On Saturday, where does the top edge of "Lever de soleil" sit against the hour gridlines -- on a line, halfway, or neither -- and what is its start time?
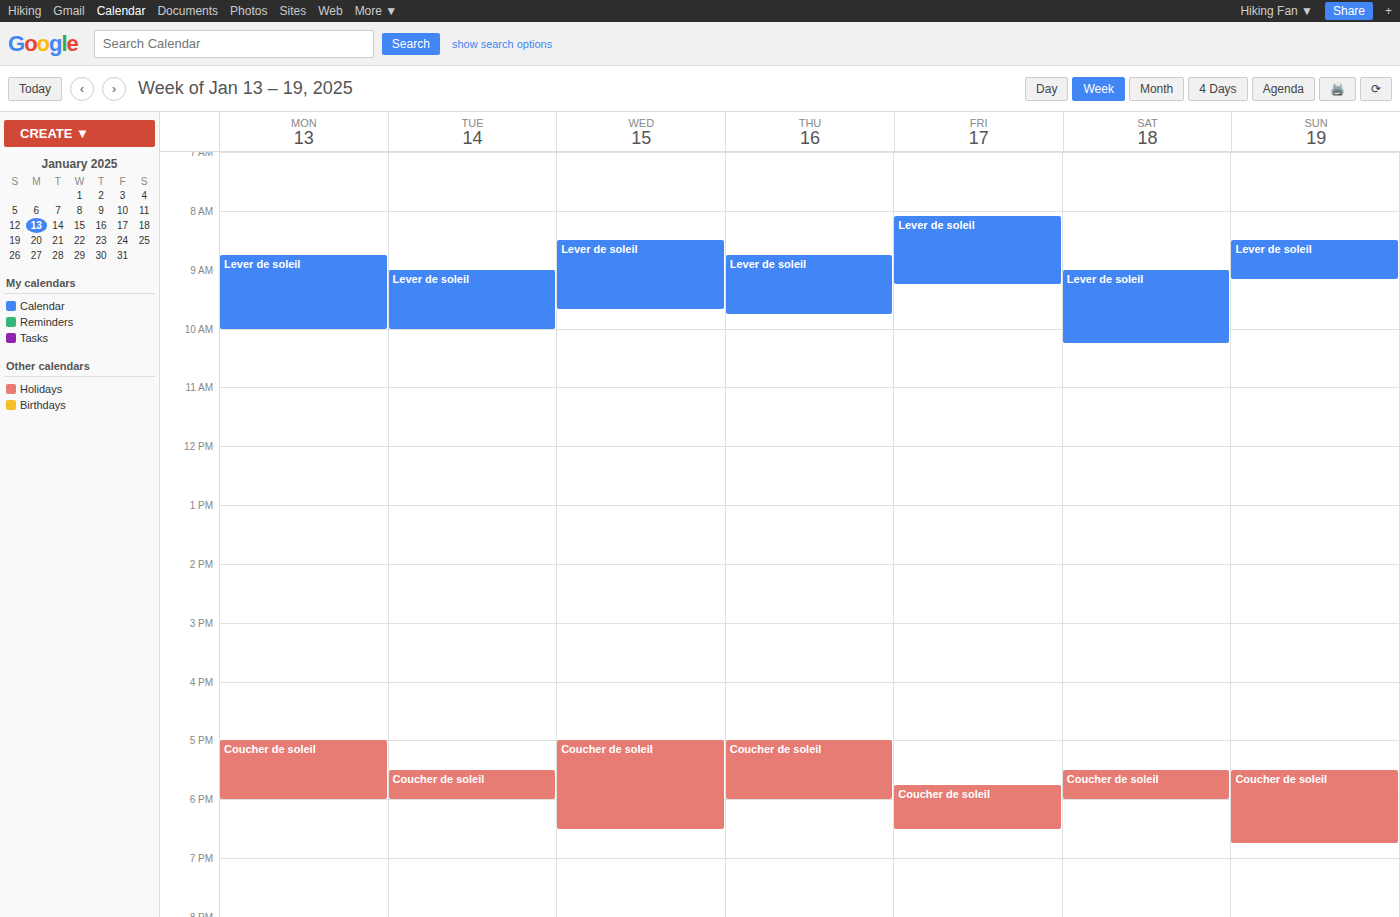
09:00 -- exactly on the 09:00 line.